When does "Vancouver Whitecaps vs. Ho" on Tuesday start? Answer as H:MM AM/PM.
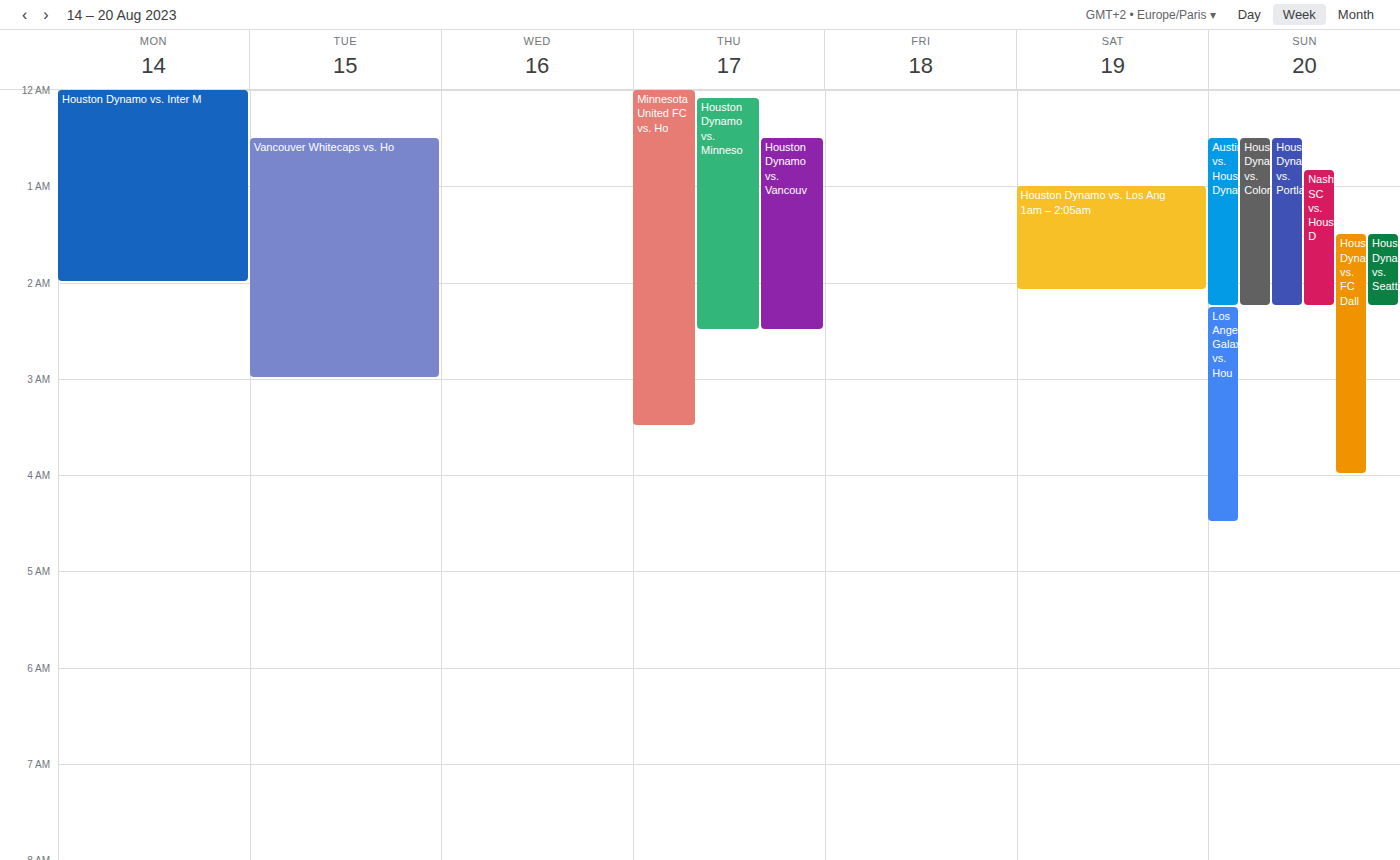
12:30 AM